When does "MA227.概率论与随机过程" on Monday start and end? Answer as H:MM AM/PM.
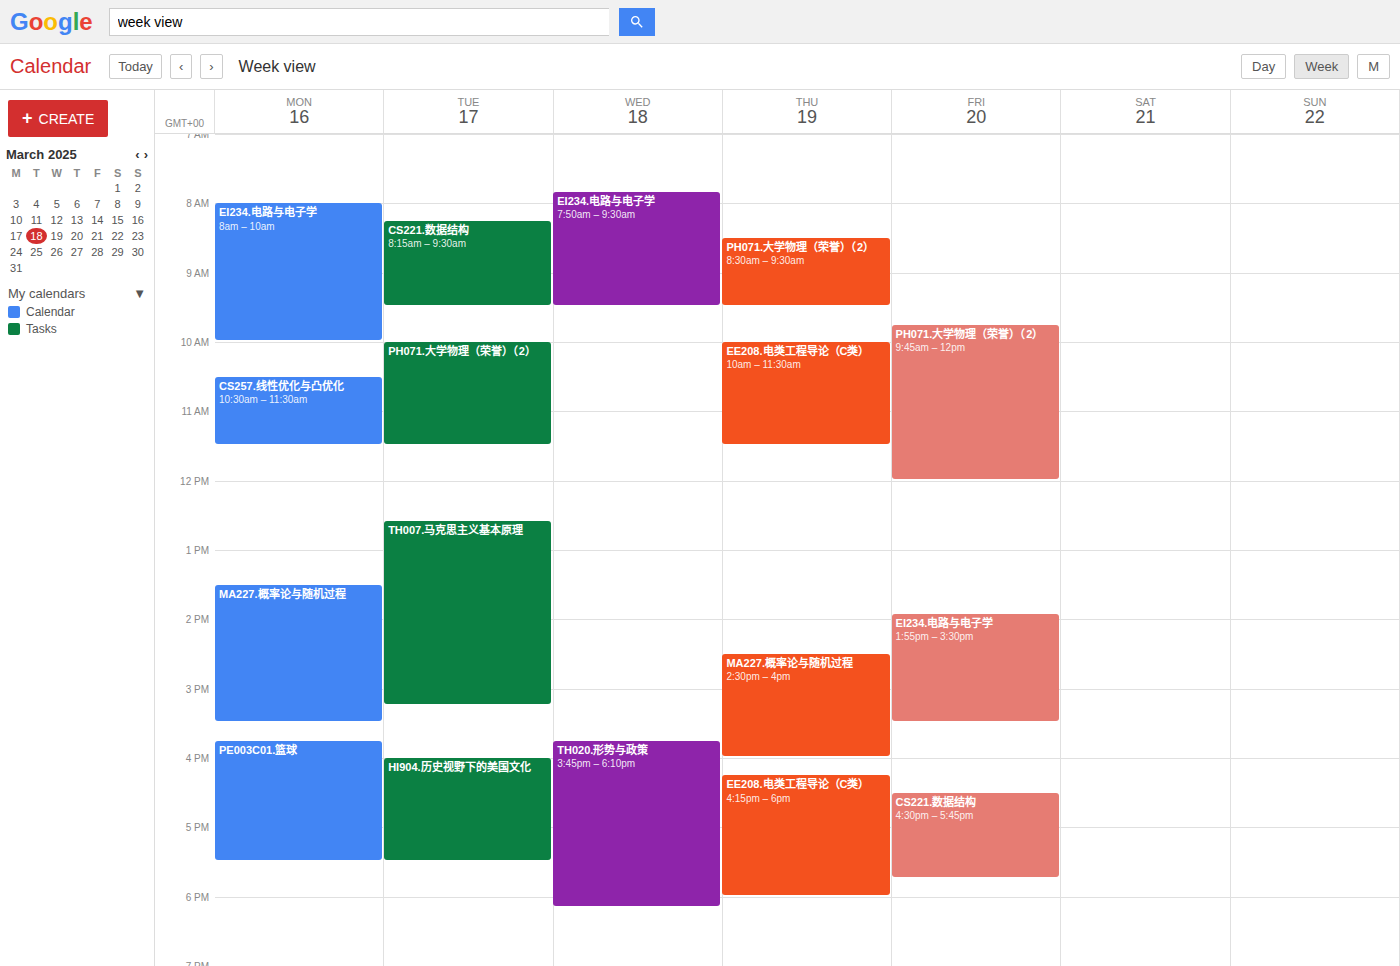
1:30 PM to 3:30 PM